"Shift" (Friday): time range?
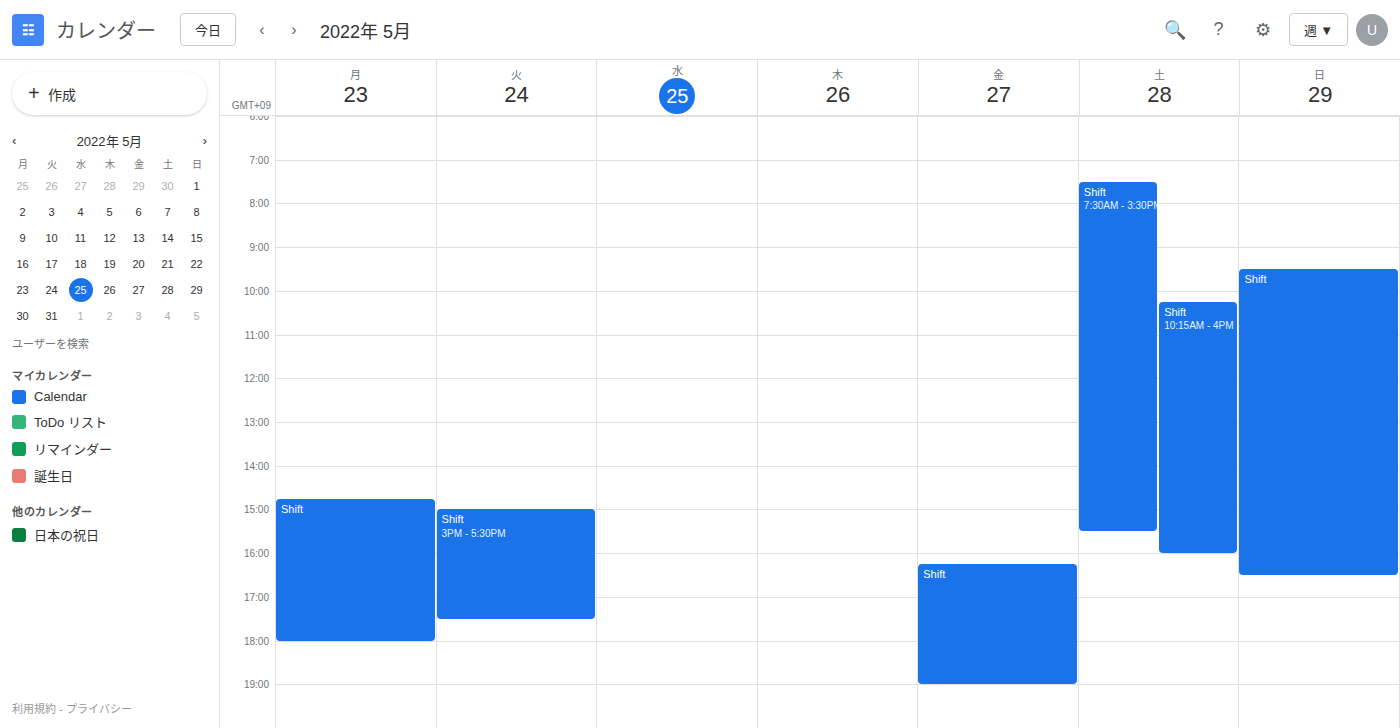
4:15 PM to 7:00 PM